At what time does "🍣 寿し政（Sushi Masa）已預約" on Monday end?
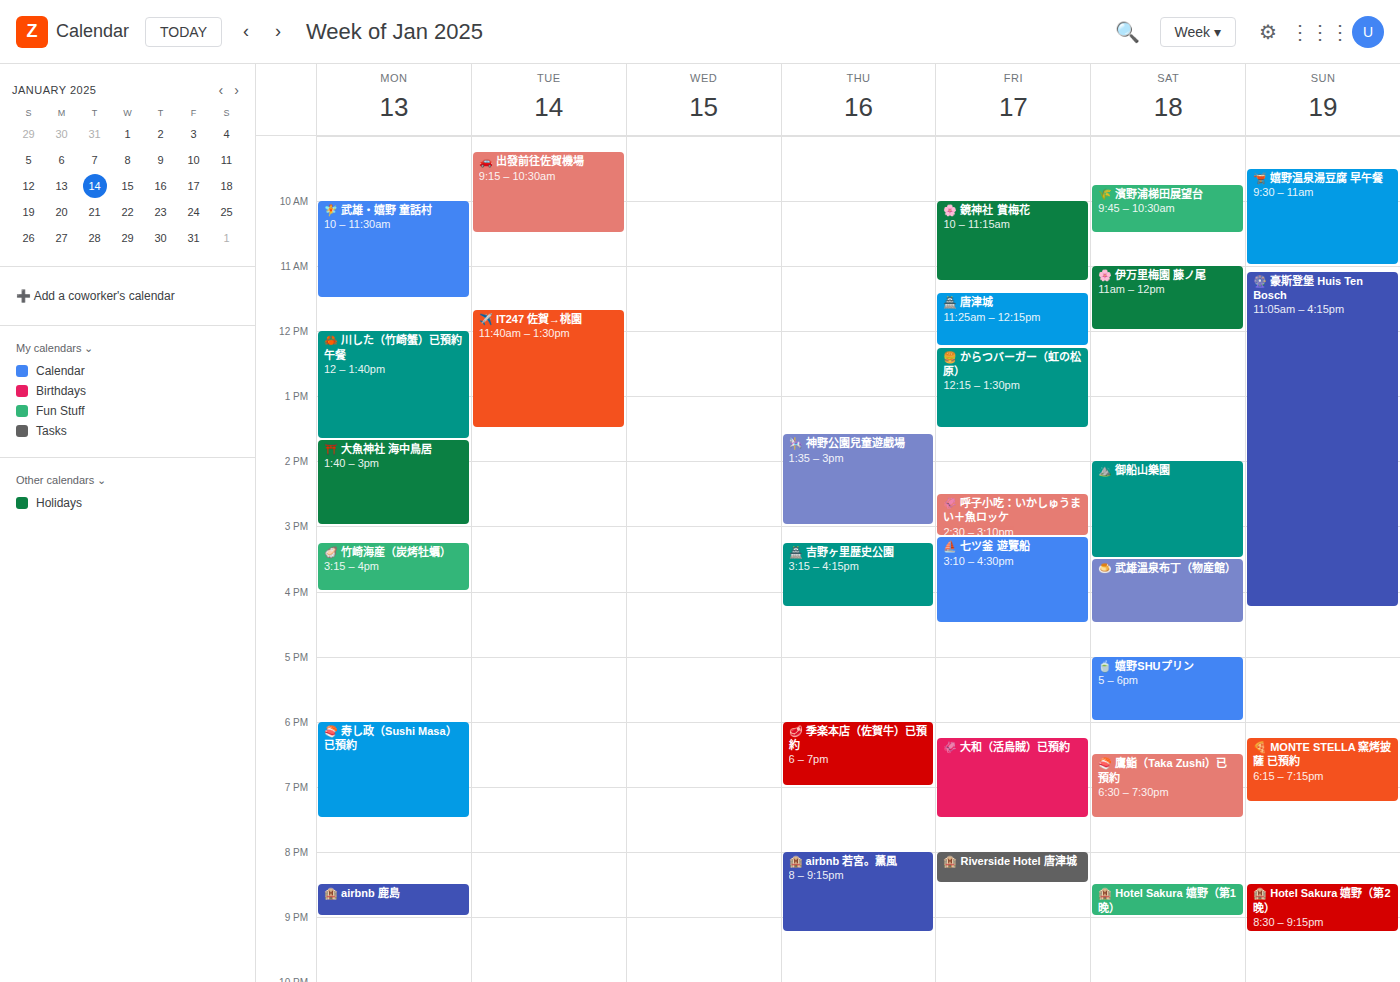
7:30 PM